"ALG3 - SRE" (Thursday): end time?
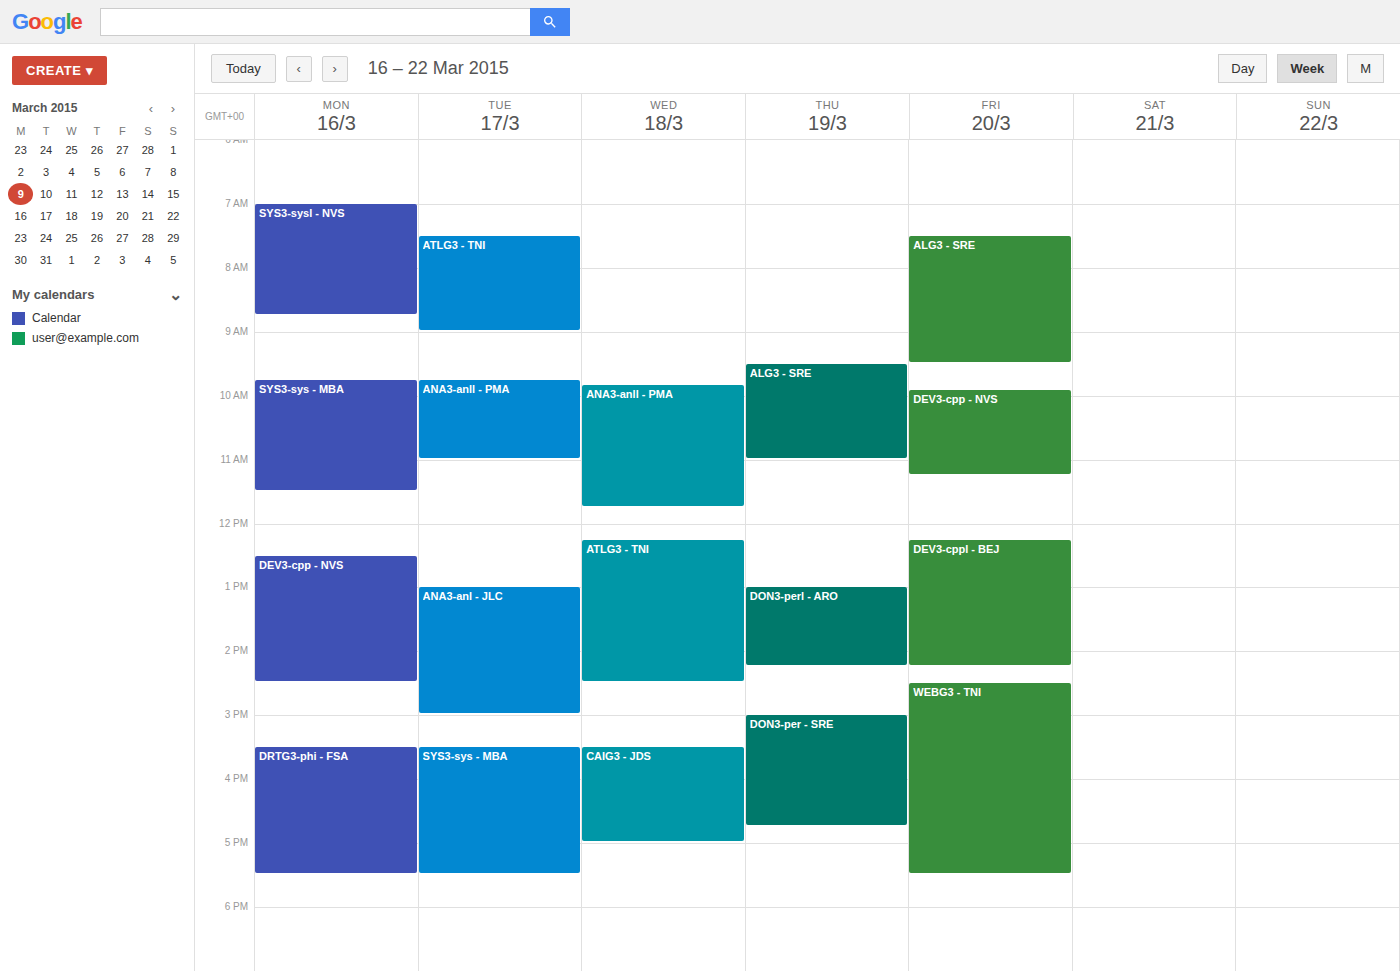
11:00 AM